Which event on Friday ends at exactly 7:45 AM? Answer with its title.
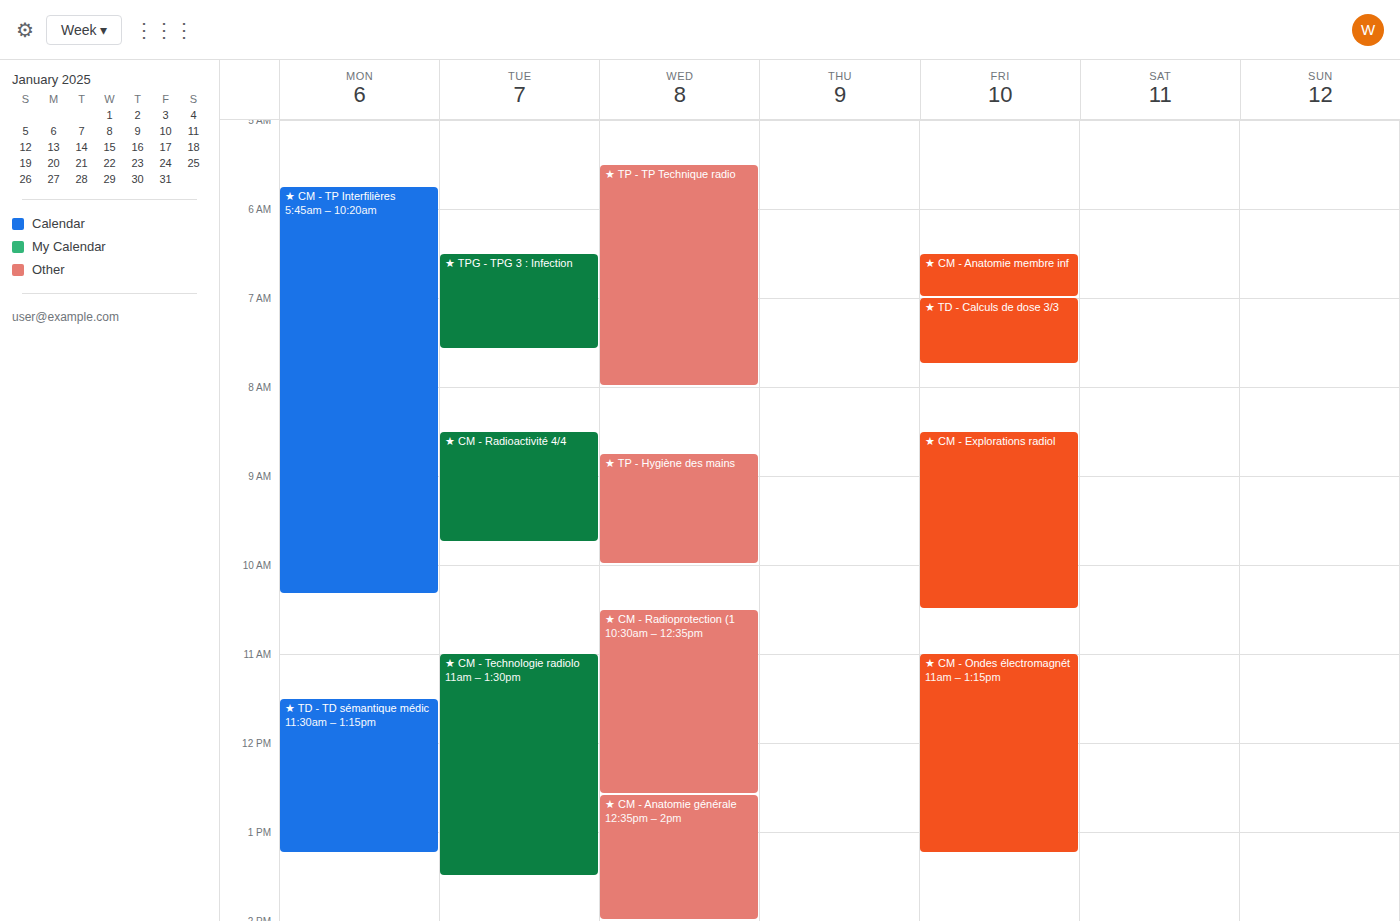
"★ TD - Calculs de dose 3/3"